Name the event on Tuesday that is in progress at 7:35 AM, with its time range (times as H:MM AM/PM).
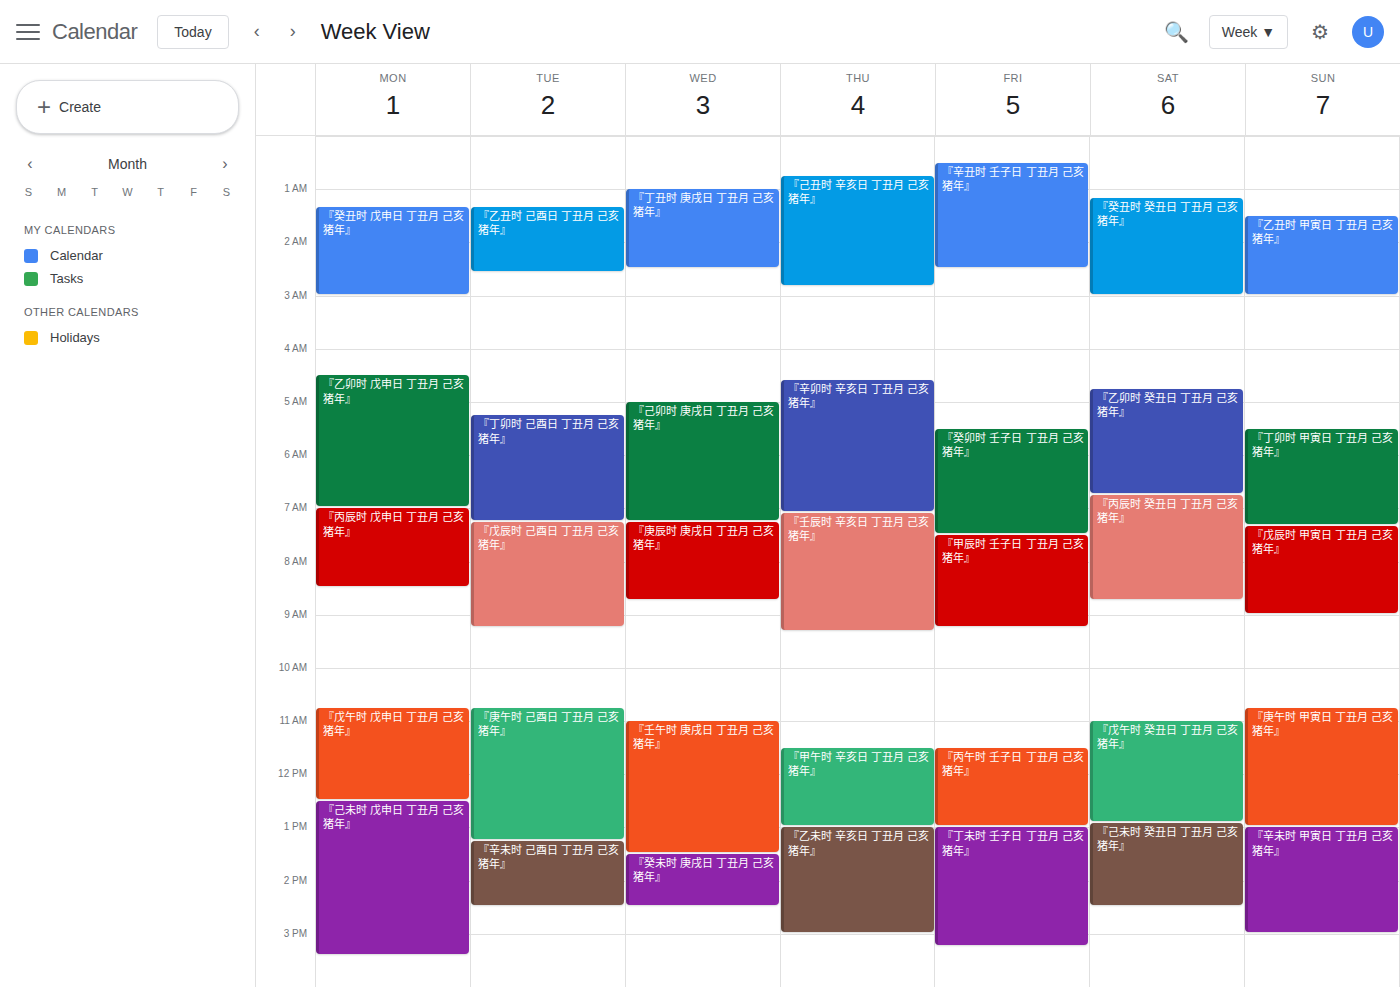
"『戊辰时 己酉日 丁丑月 己亥猪年』", 7:15 AM to 9:15 AM